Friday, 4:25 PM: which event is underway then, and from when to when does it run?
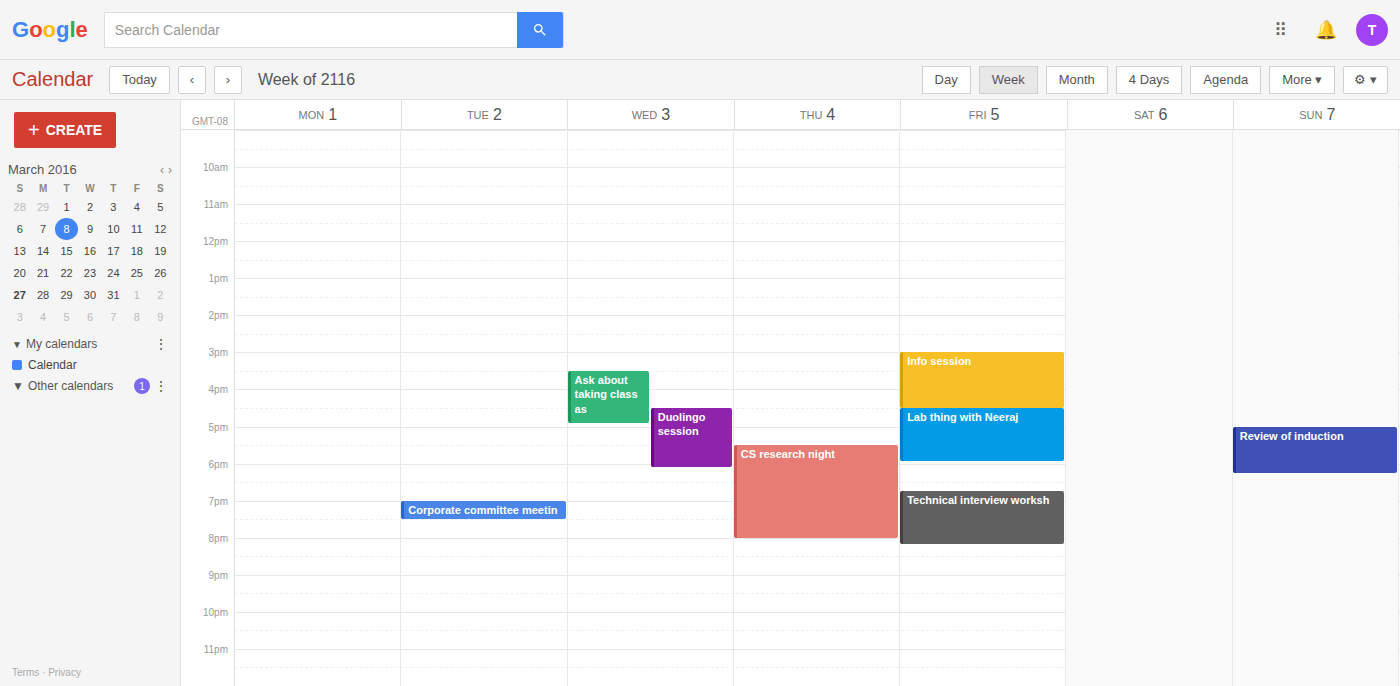
"Info session", 3:00 PM to 4:30 PM